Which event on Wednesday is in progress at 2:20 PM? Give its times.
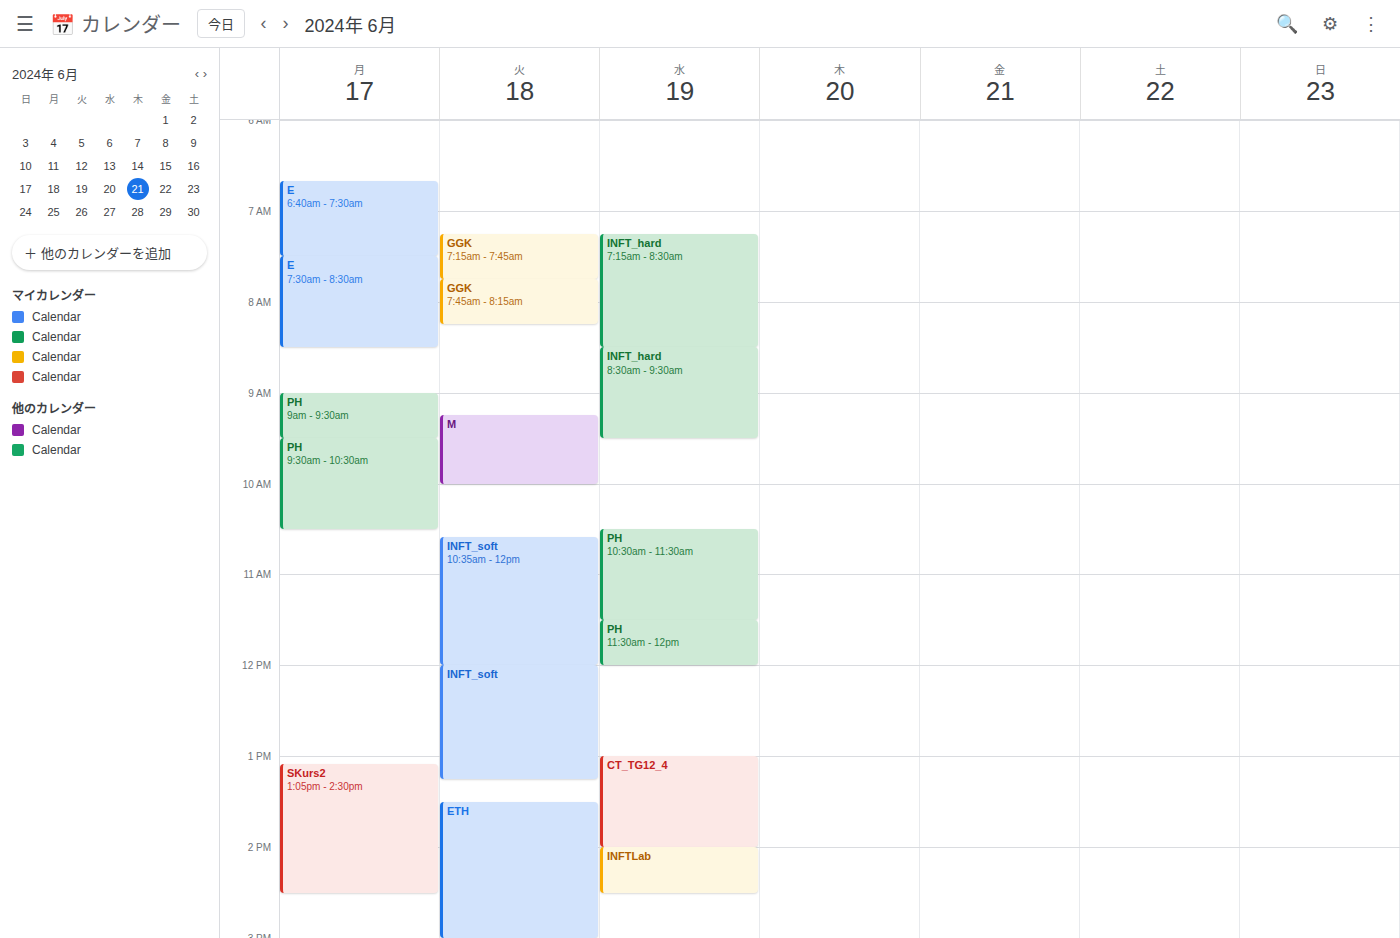
"INFTLab", 2:00 PM to 2:30 PM